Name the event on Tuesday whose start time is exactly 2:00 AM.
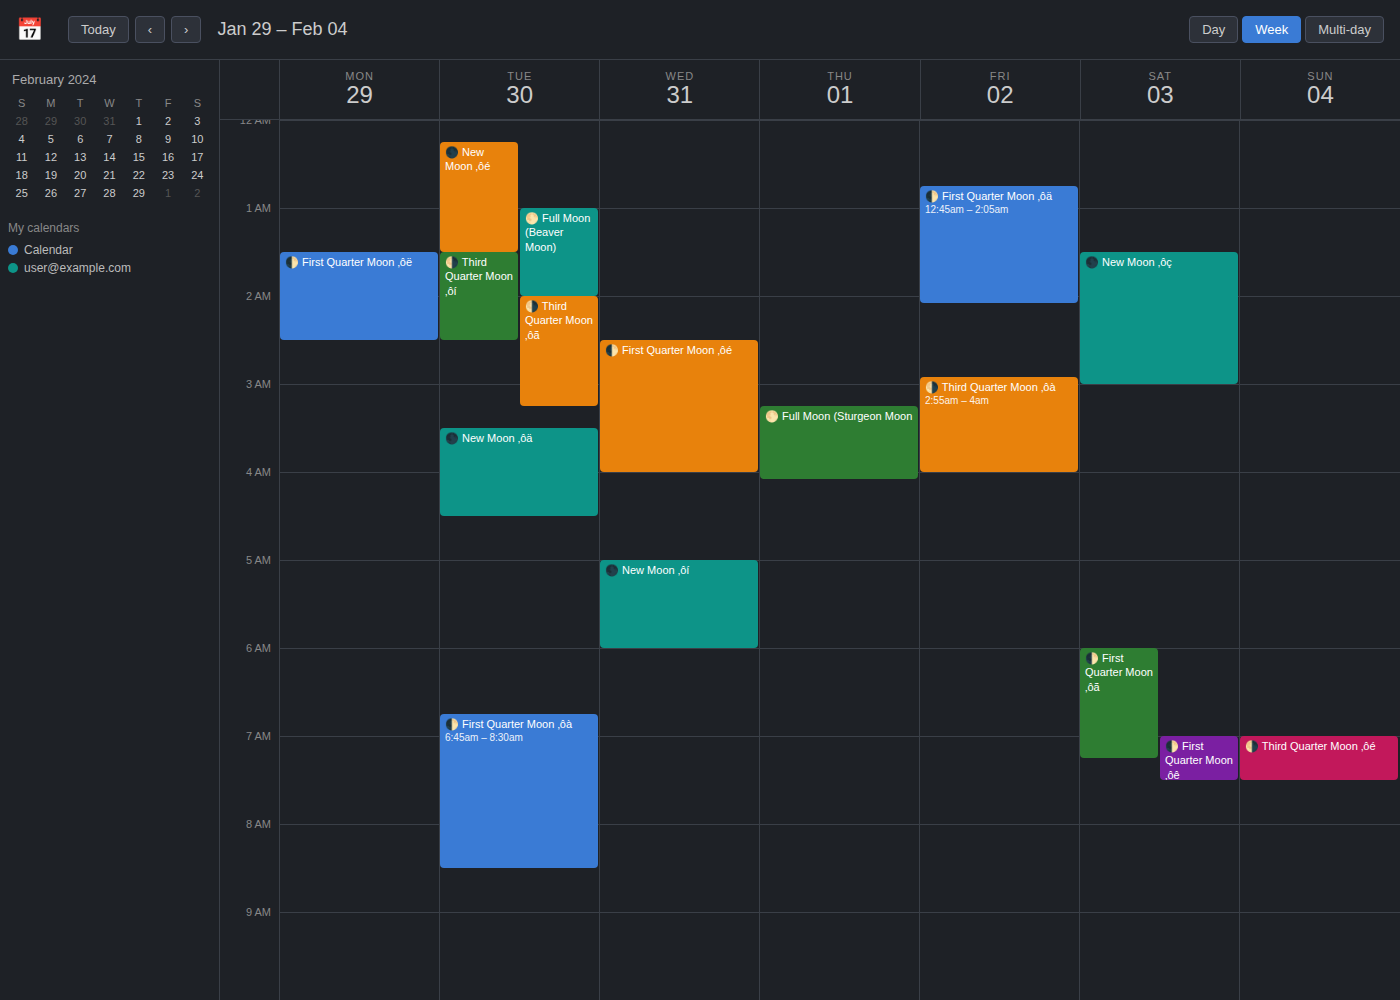
"🌗 Third Quarter Moon ‚ôã"